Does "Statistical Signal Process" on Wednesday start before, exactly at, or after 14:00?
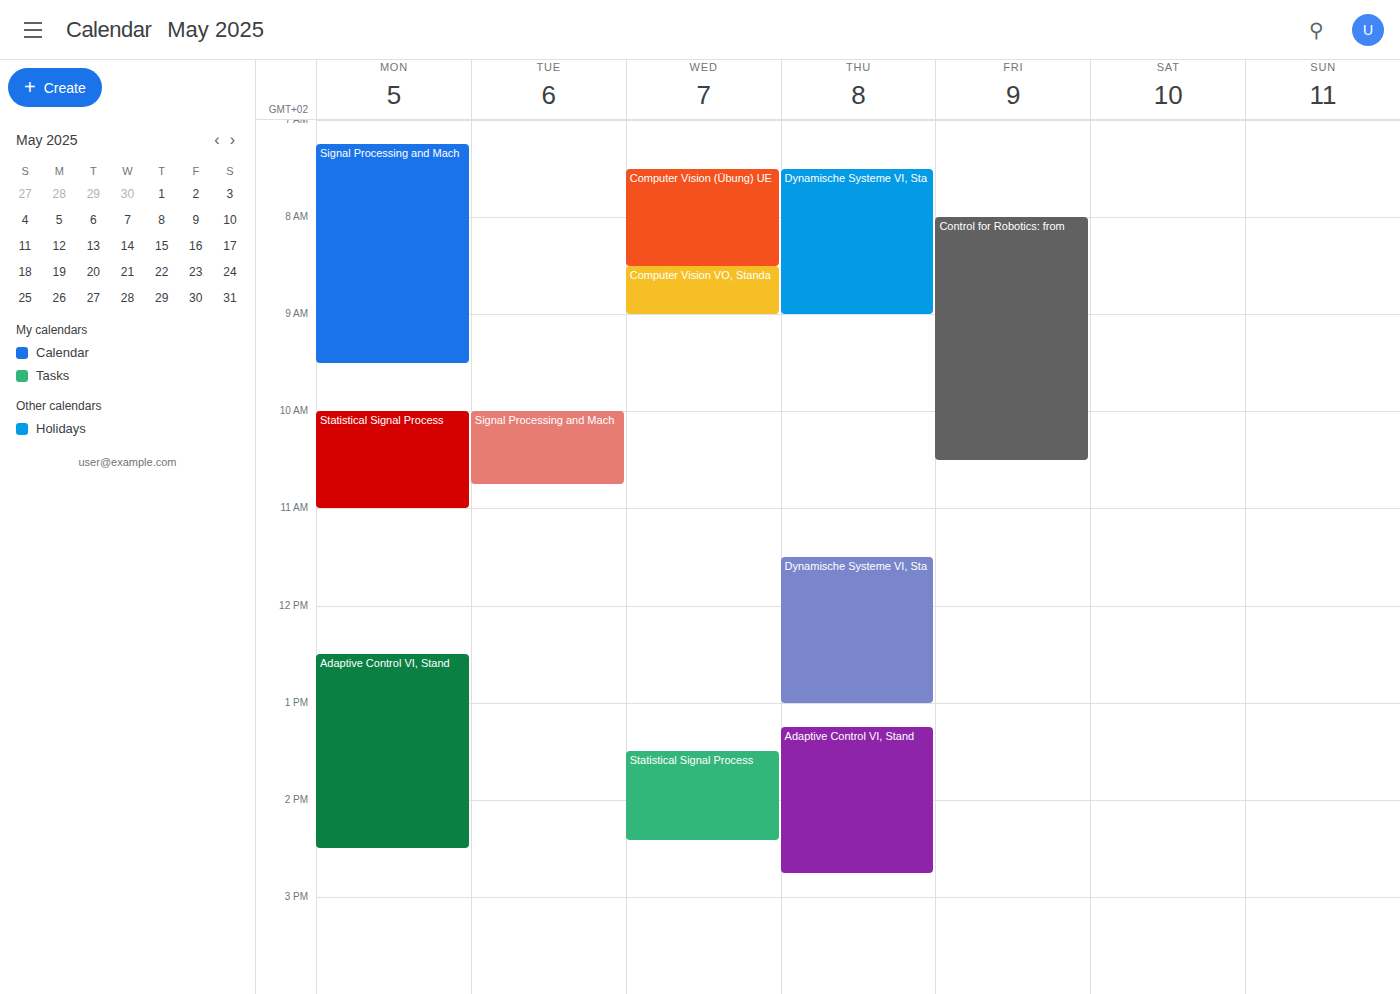
13:30 -- before 14:00, 30 minutes above the 14:00 line.